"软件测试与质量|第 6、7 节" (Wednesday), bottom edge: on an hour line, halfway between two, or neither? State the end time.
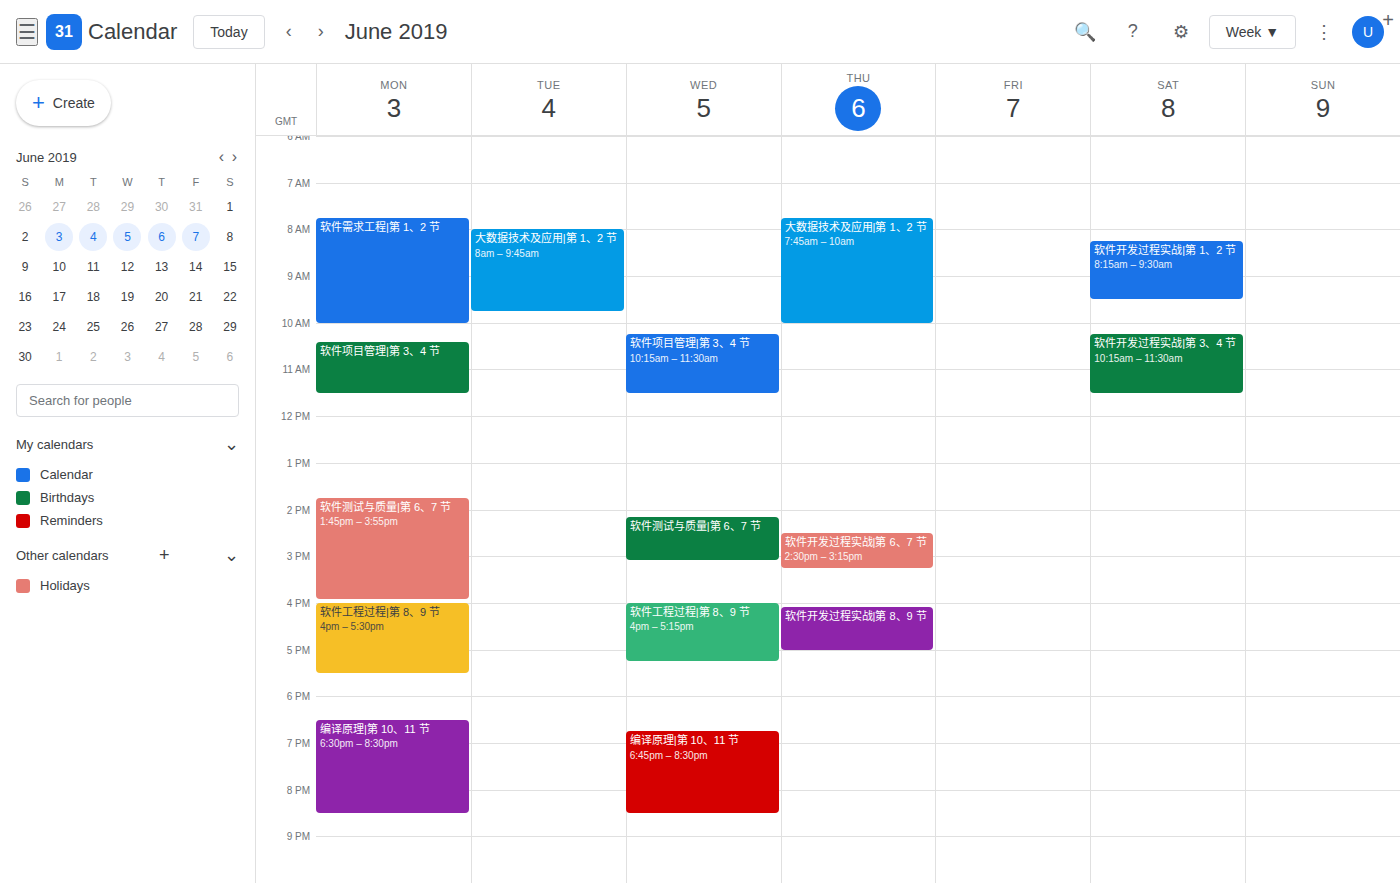
3:05 PM -- neither: 5 minutes below the 3 PM line and 55 minutes above the 4 PM line.